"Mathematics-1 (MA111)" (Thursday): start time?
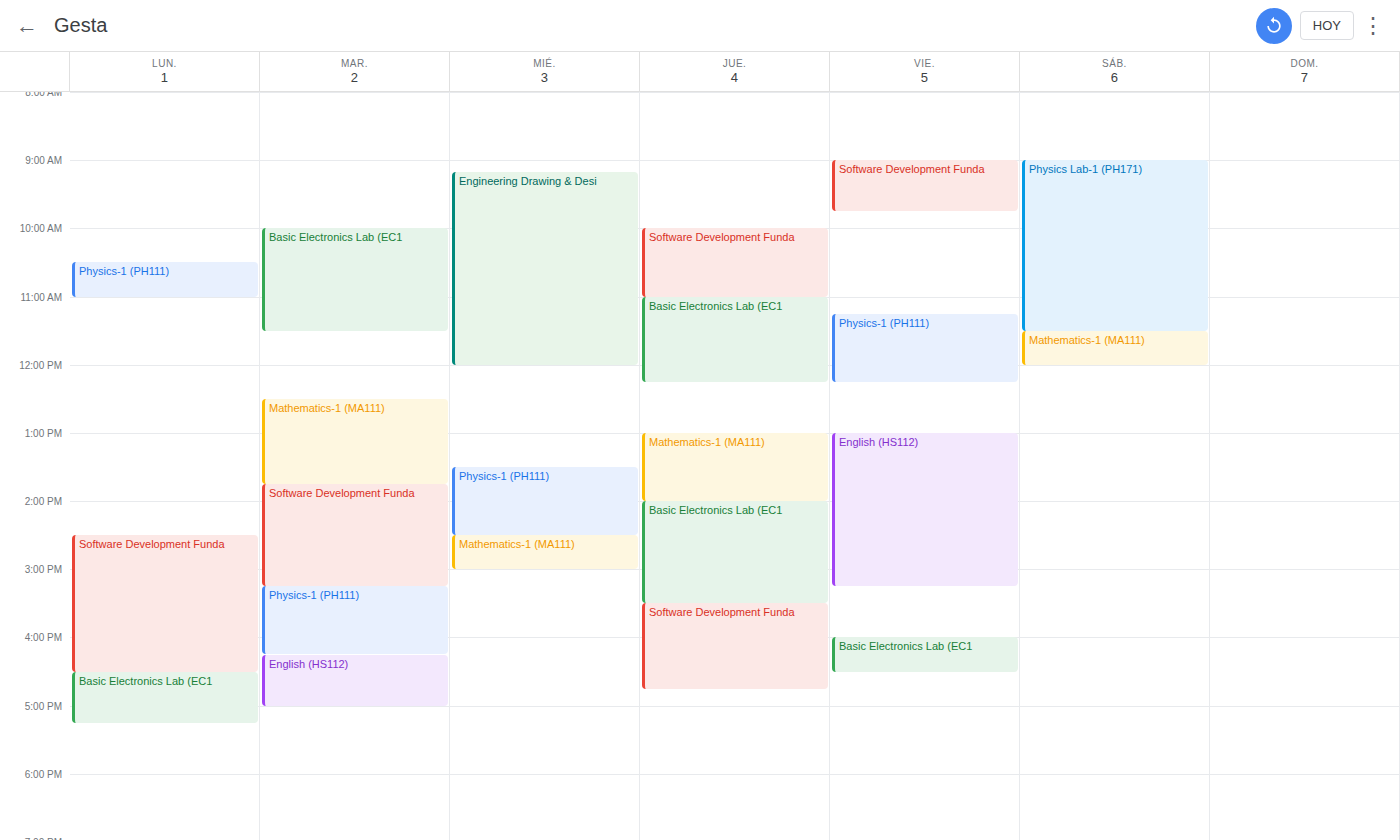
1:00 PM